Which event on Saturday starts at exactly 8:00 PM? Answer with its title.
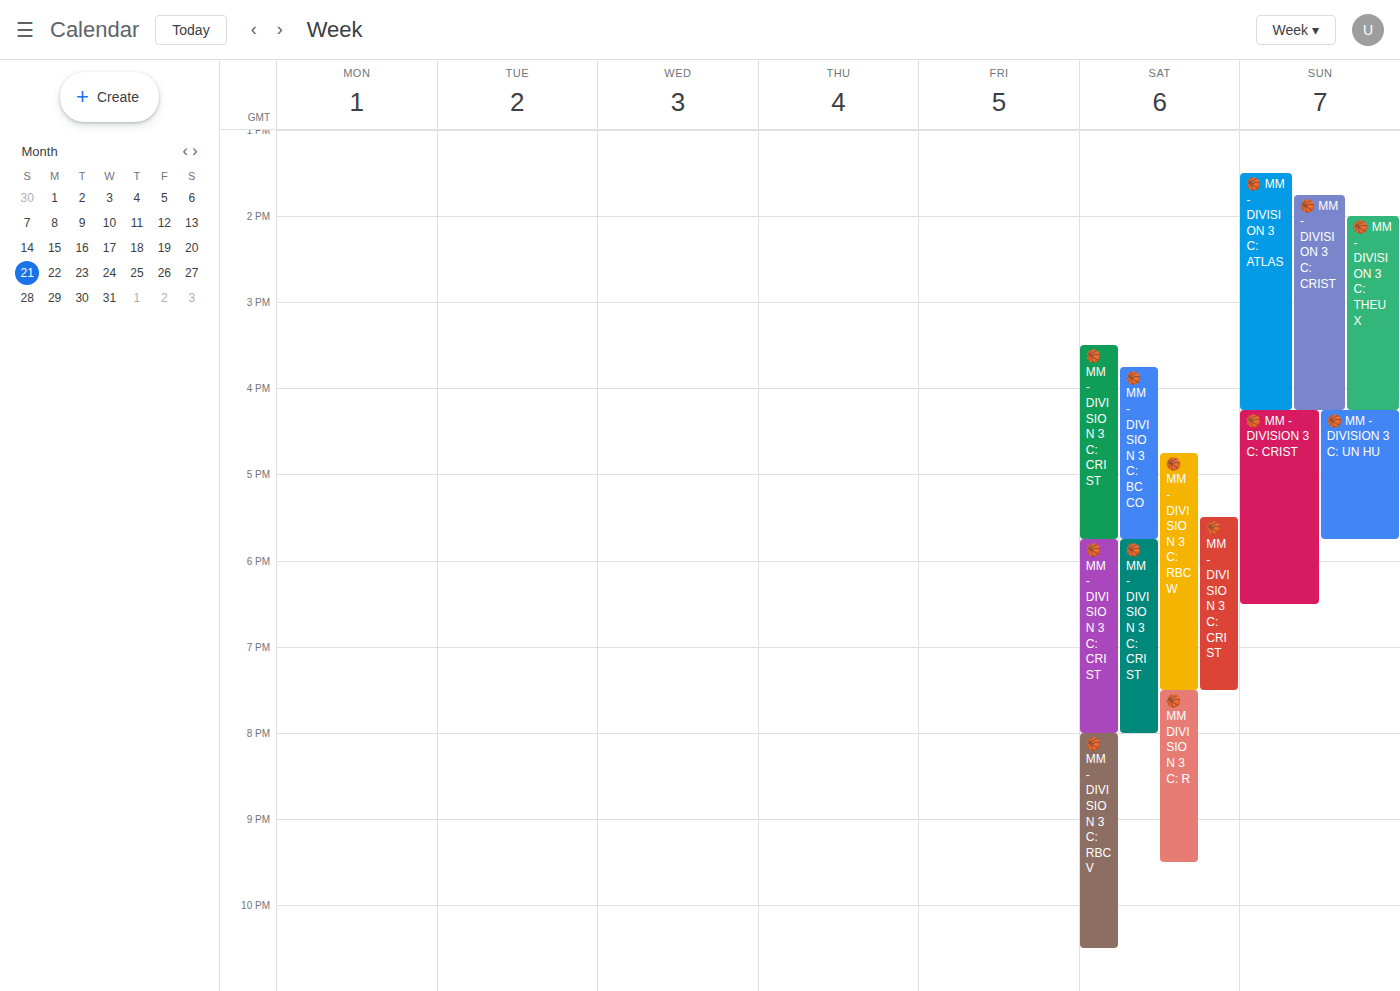
"🏀 MM - DIVISION 3 C: RBC V"